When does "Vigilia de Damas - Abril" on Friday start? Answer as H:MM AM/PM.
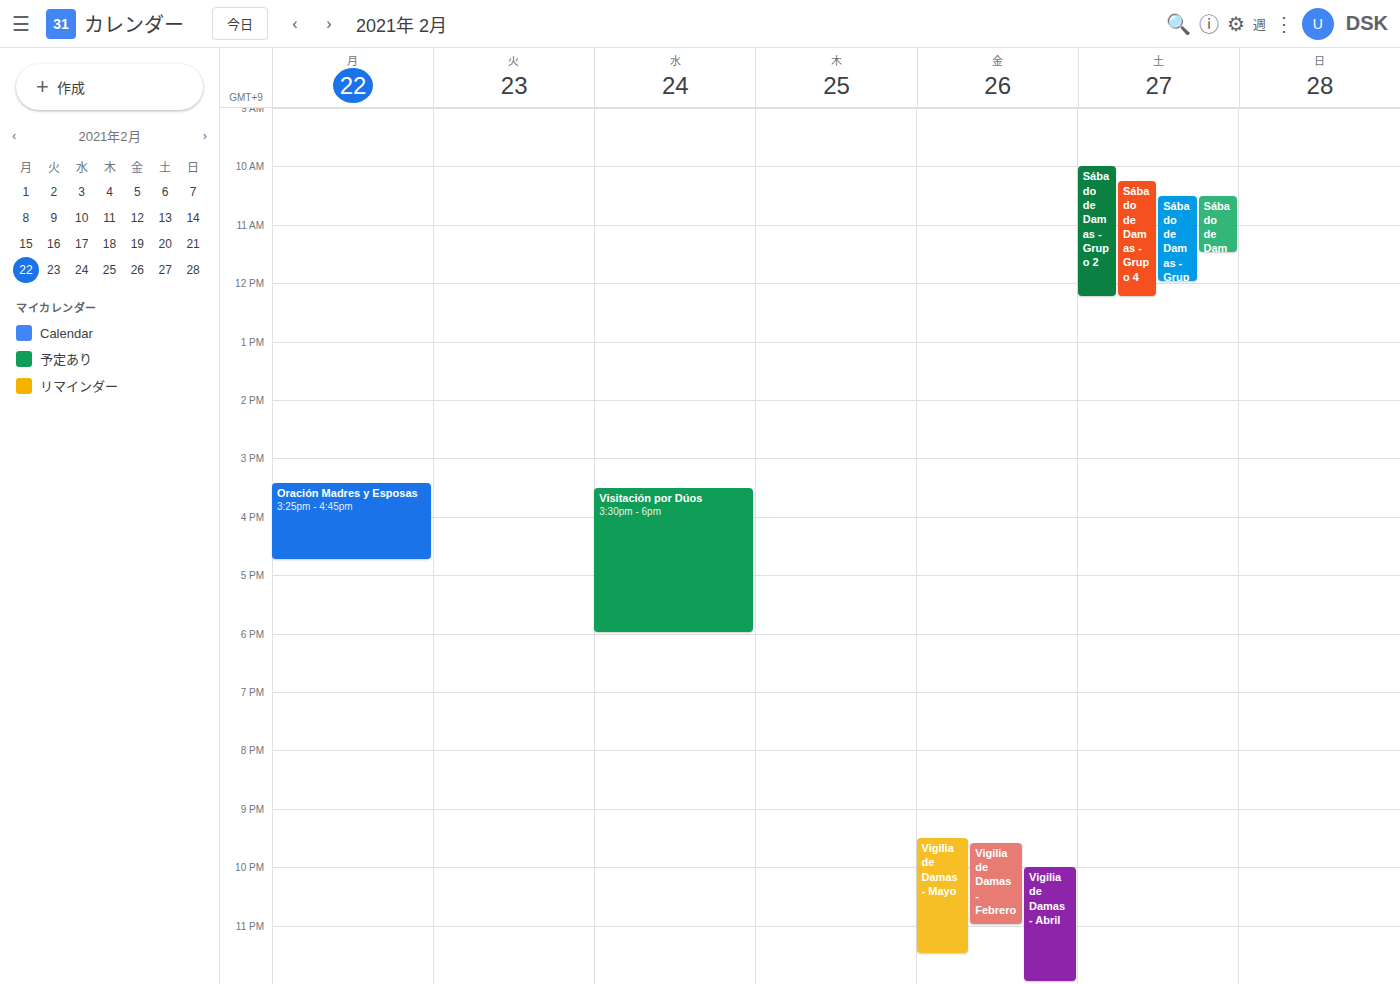
10:00 PM